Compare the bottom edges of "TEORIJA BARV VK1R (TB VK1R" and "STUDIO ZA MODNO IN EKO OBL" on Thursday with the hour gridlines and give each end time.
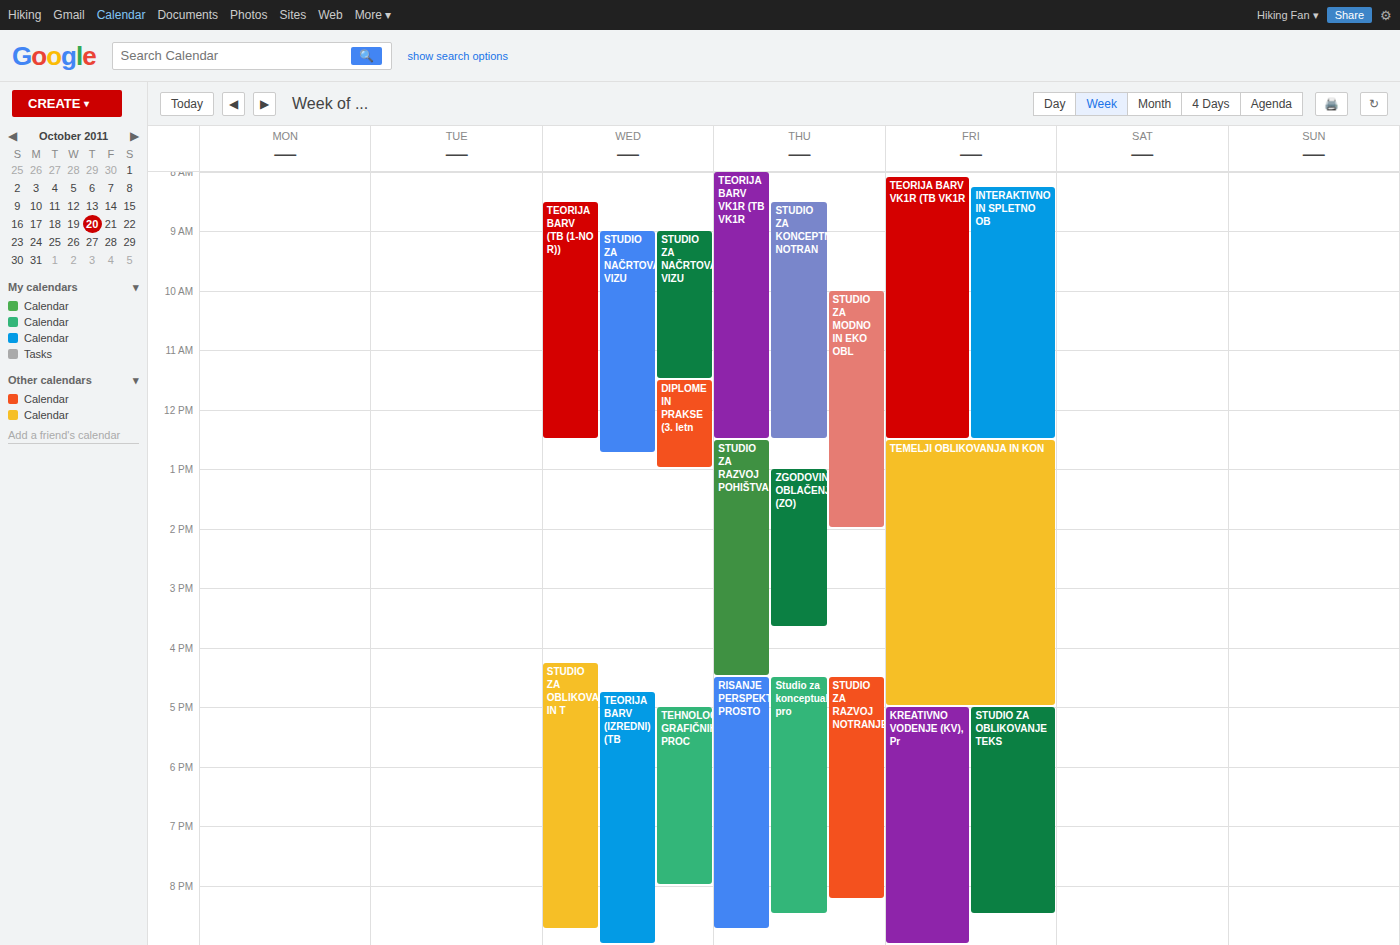
"TEORIJA BARV VK1R (TB VK1R": 12:30 PM, halfway between the 12 PM and 1 PM lines. "STUDIO ZA MODNO IN EKO OBL": 2:00 PM, exactly on the 2 PM line.